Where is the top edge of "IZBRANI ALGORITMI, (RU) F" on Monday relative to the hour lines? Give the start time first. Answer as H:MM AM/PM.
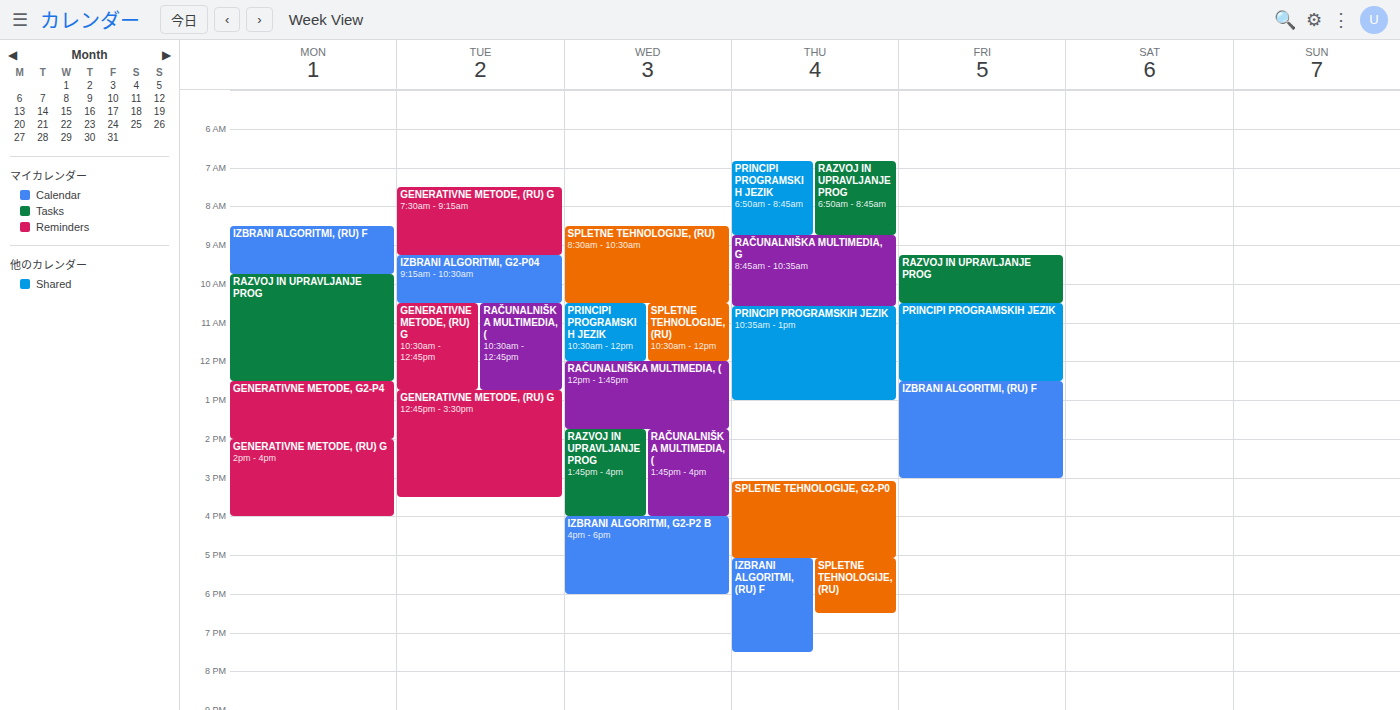
8:30 AM -- halfway between the 8 AM and 9 AM lines.